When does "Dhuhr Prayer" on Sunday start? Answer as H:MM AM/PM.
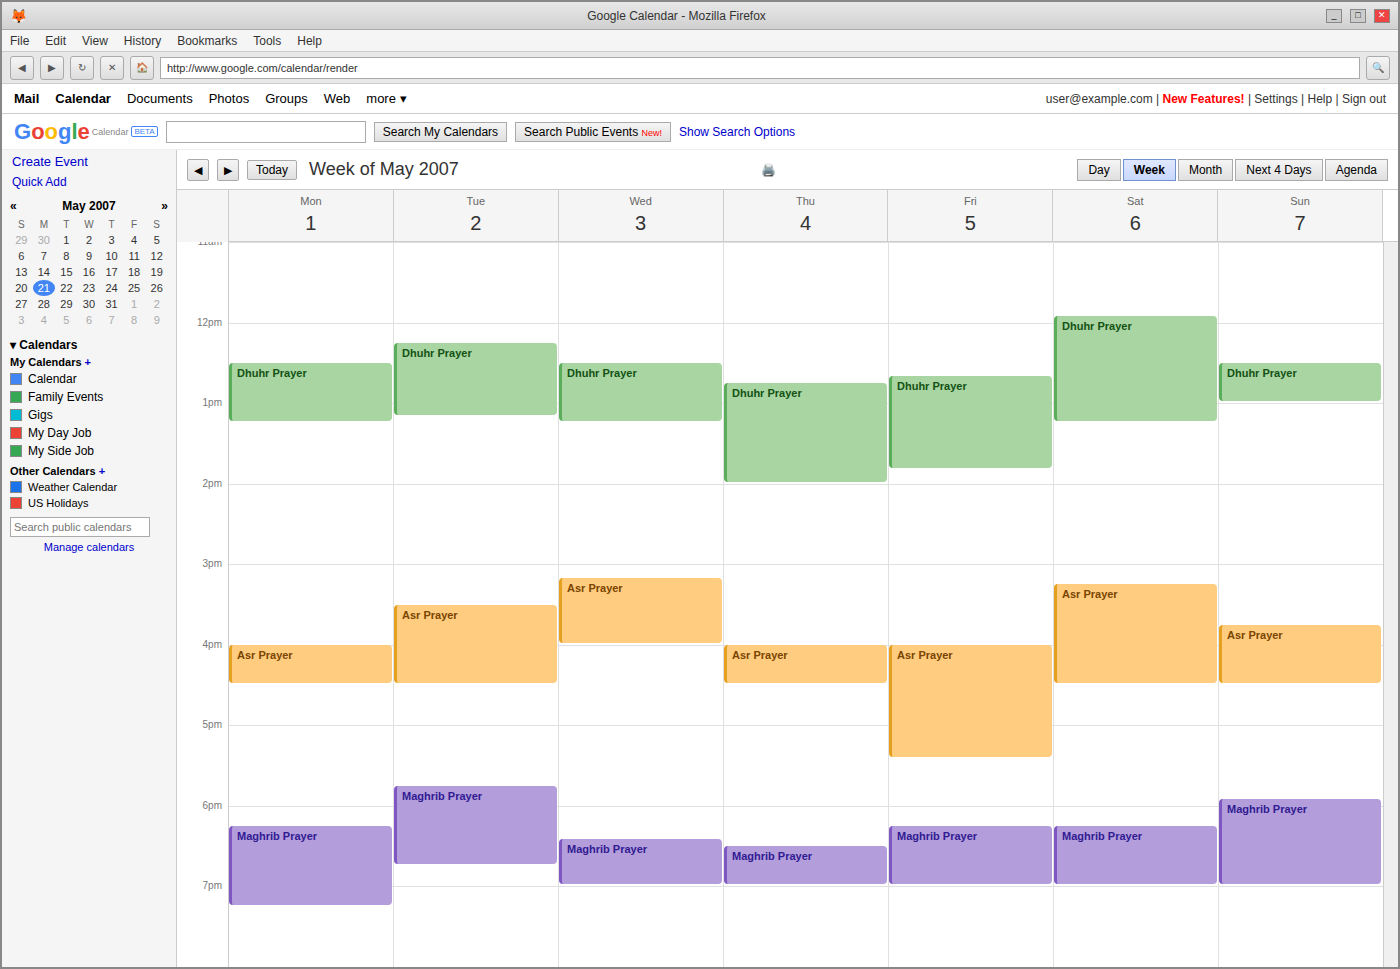
12:30 PM